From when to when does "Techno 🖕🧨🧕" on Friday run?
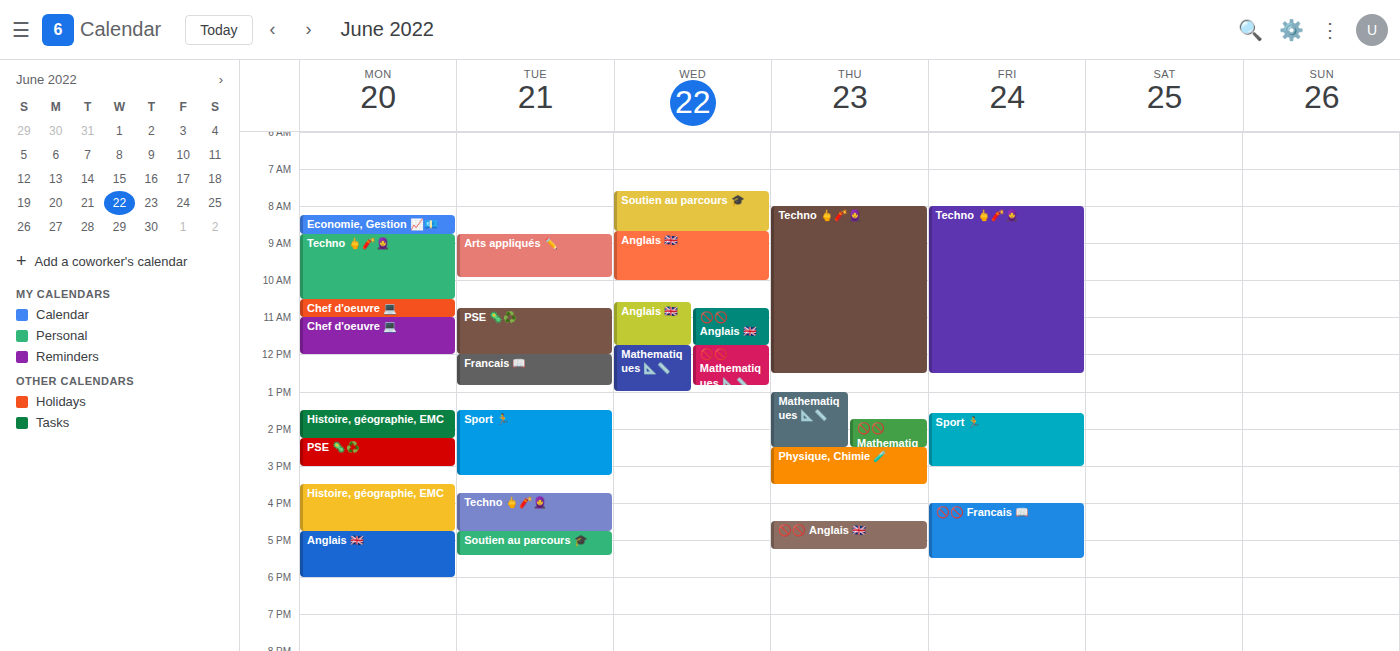
8:00 AM to 12:30 PM